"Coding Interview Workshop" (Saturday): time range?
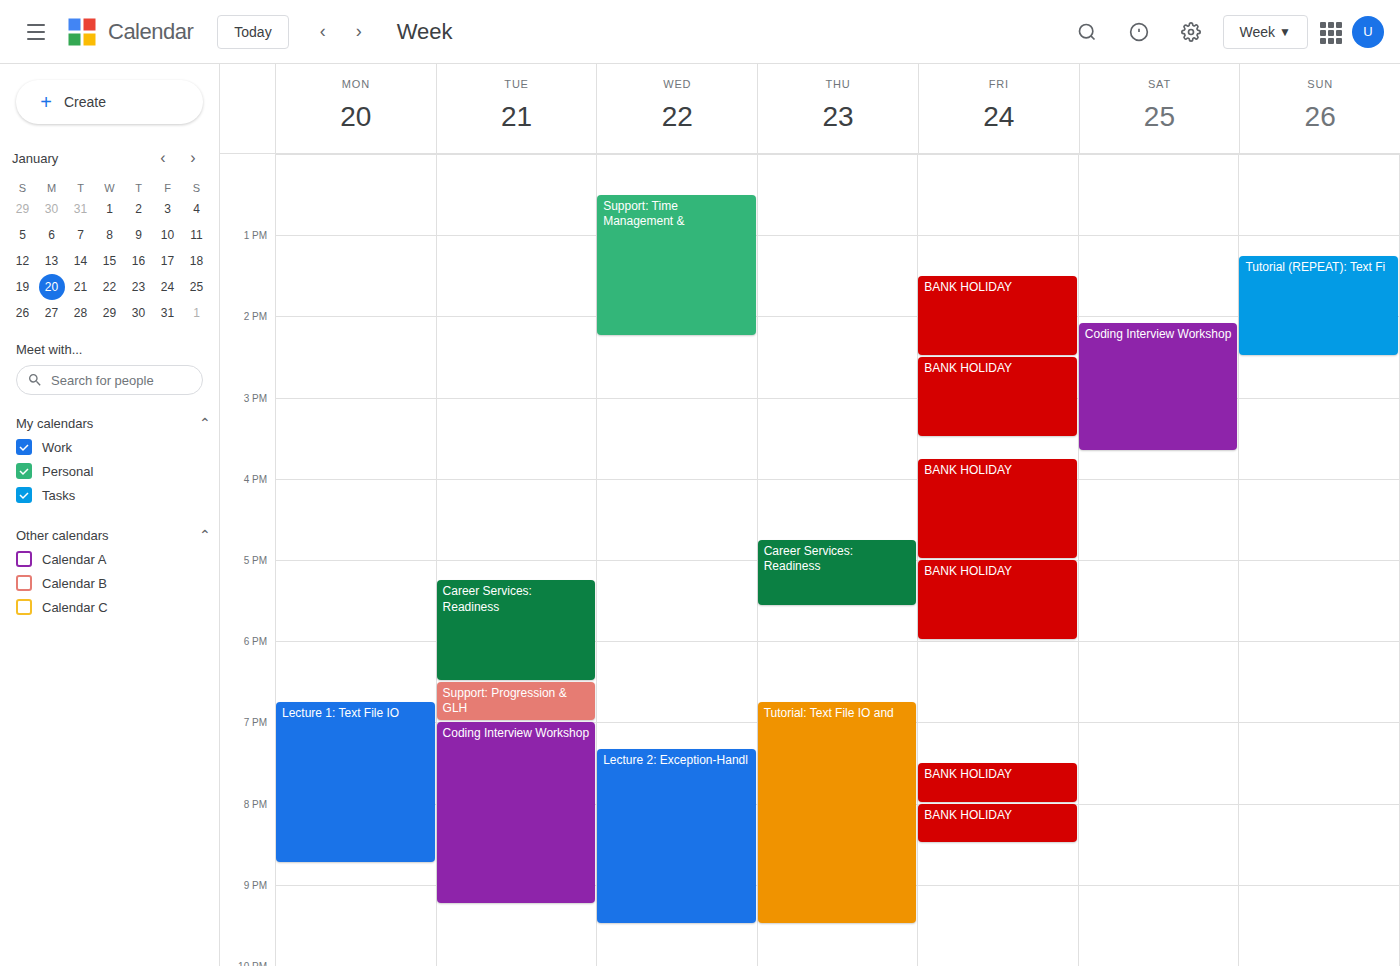
2:05 PM to 3:40 PM